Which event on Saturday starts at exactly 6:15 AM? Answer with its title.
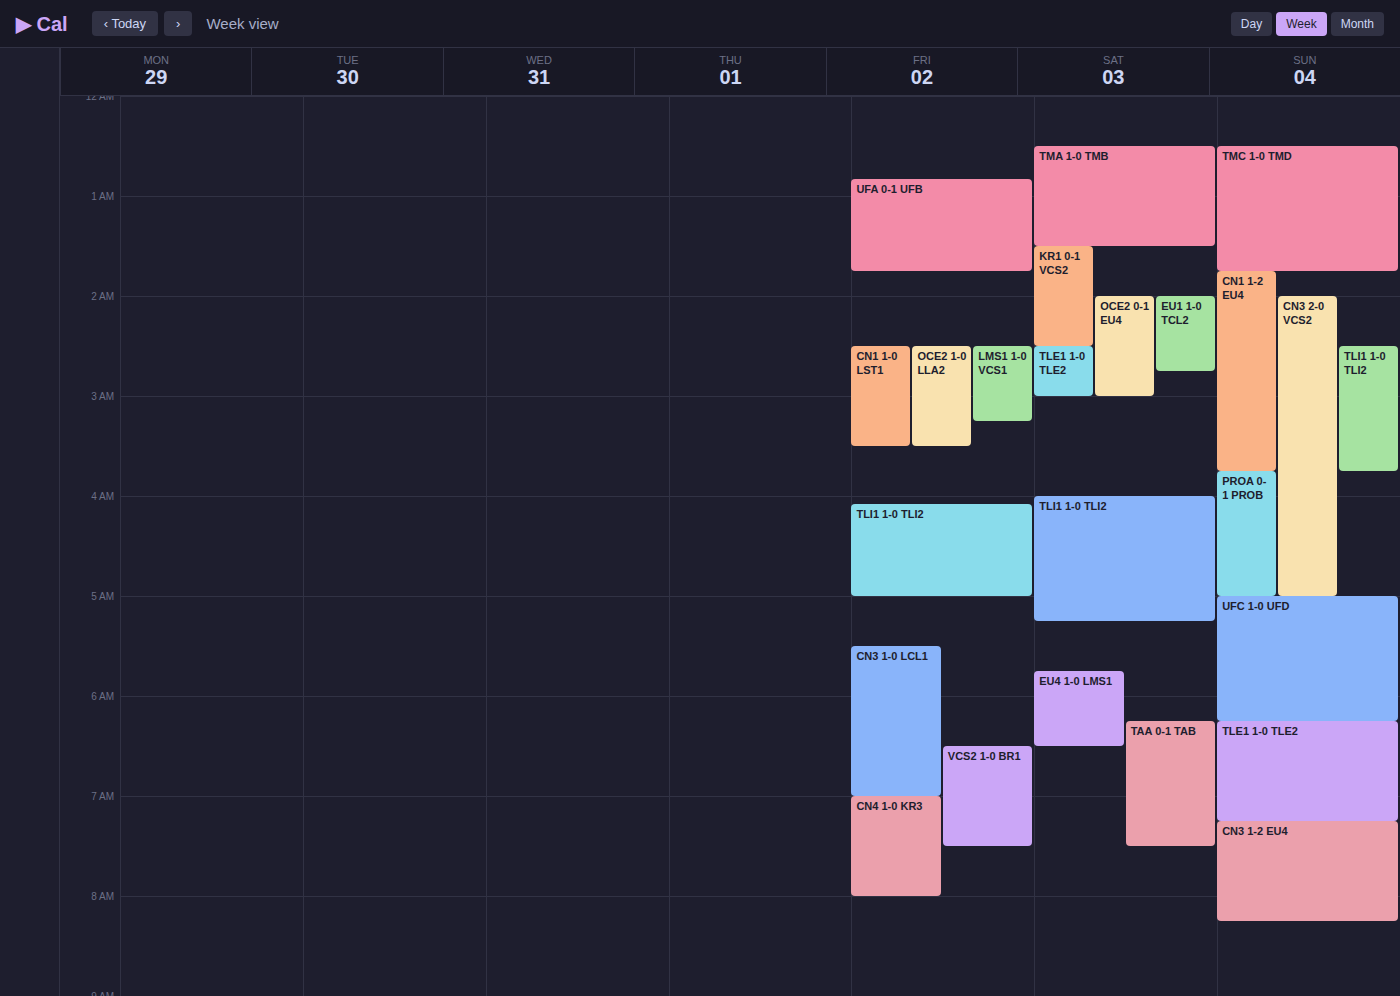
"TAA 0-1 TAB"